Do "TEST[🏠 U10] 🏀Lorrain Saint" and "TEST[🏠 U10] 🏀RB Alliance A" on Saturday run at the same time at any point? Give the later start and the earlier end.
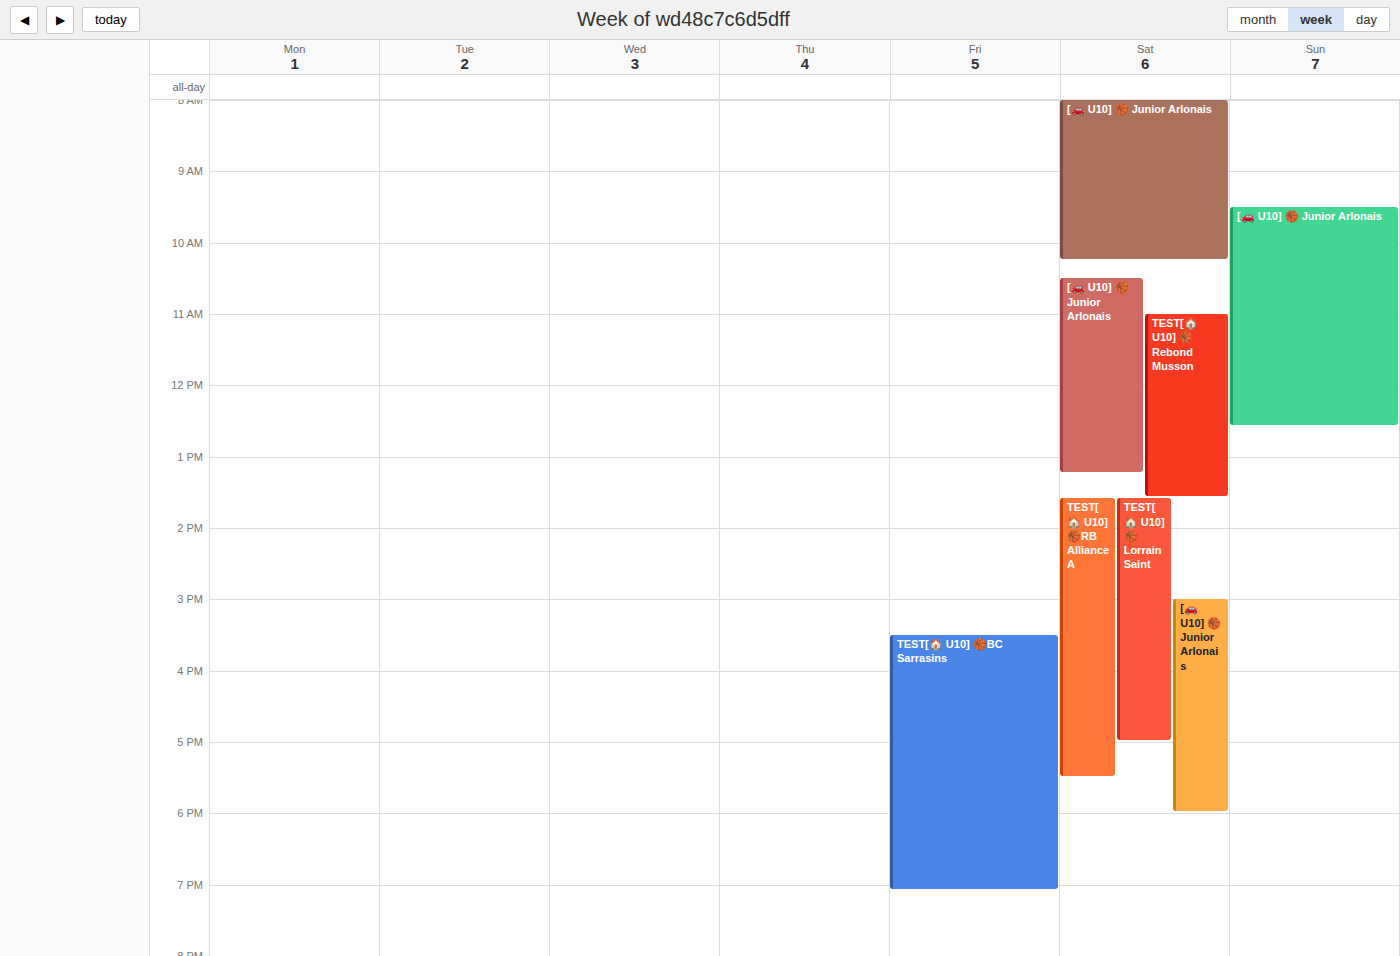
"TEST[🏠 U10] 🏀Lorrain Saint" runs 1:35 PM to 5:00 PM, inside "TEST[🏠 U10] 🏀RB Alliance A" -- they overlap.